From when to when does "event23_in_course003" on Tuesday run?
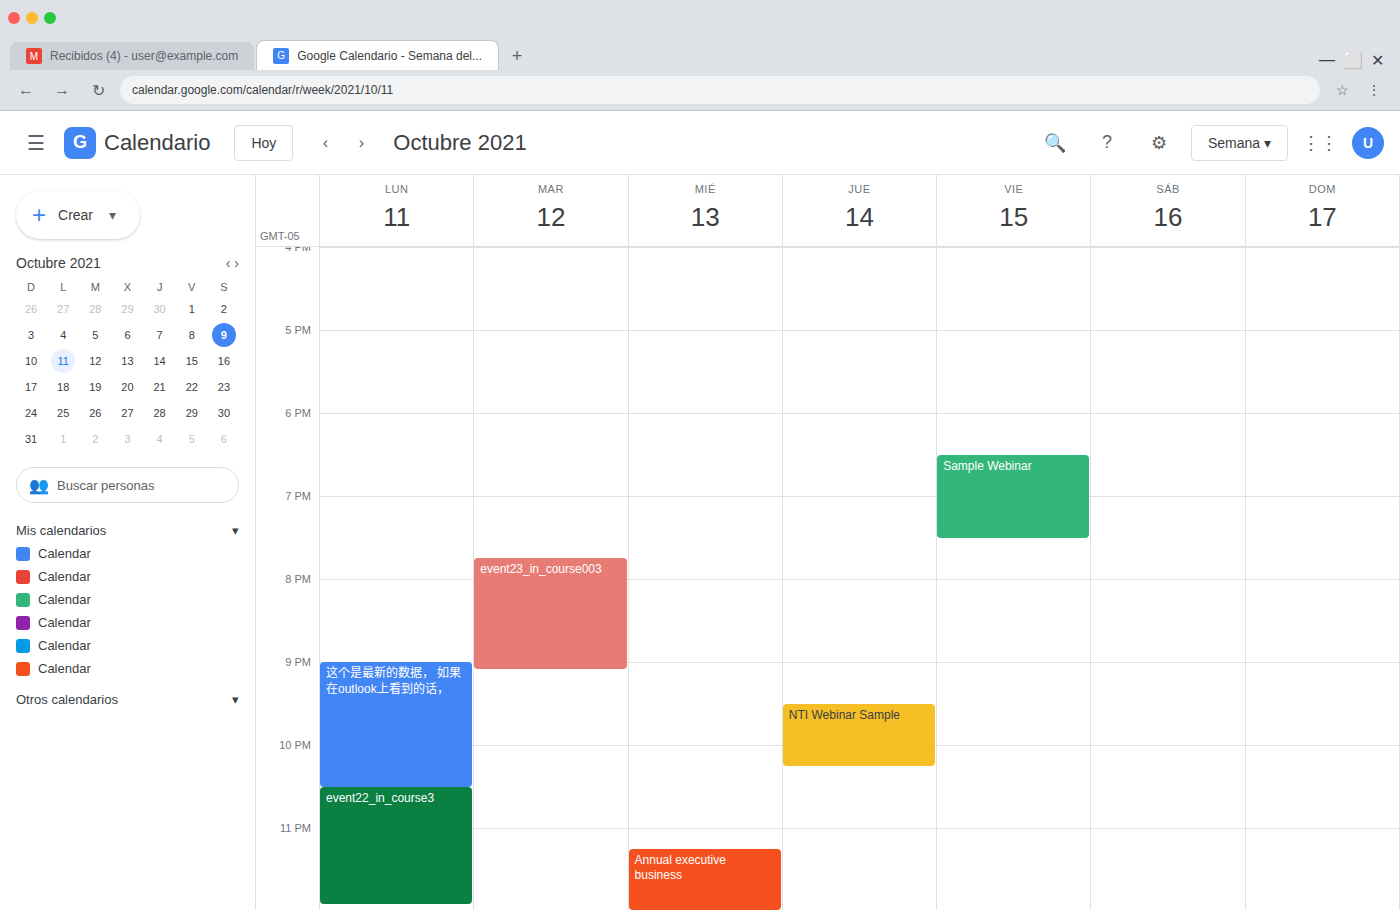
19:45 to 21:05